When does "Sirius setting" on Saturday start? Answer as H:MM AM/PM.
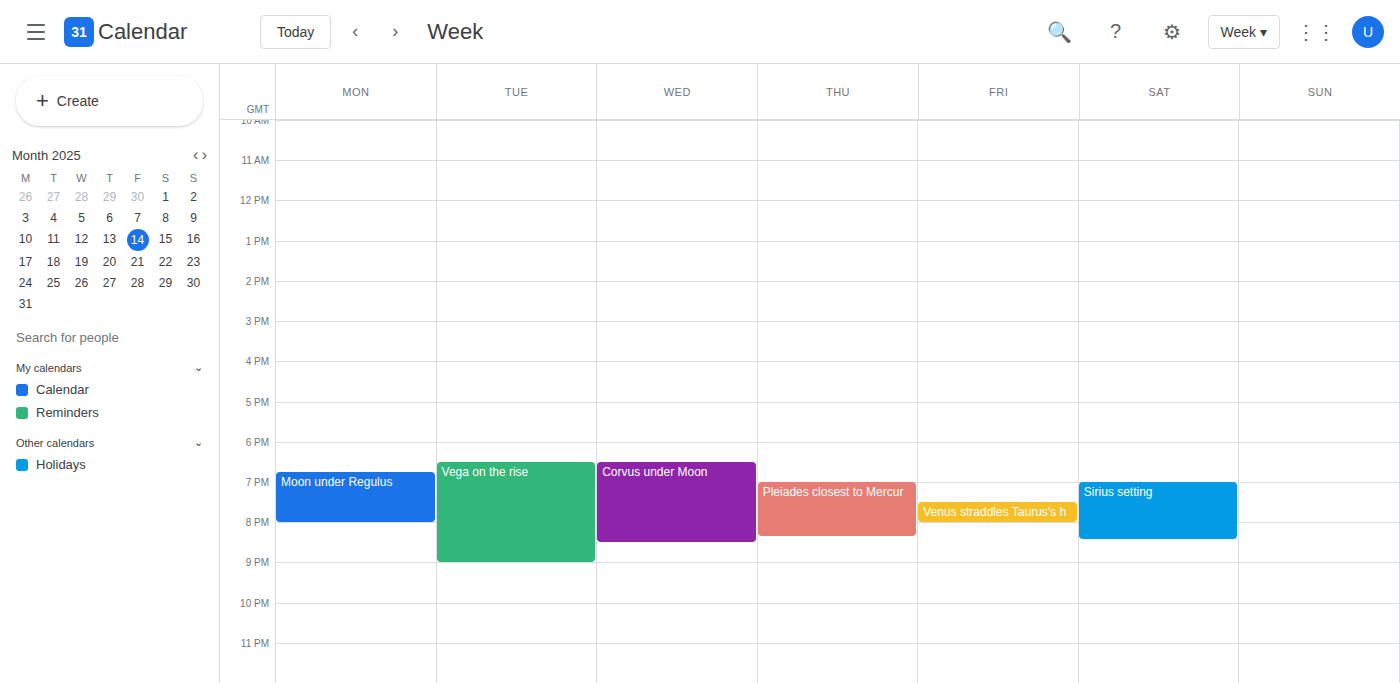
7:00 PM